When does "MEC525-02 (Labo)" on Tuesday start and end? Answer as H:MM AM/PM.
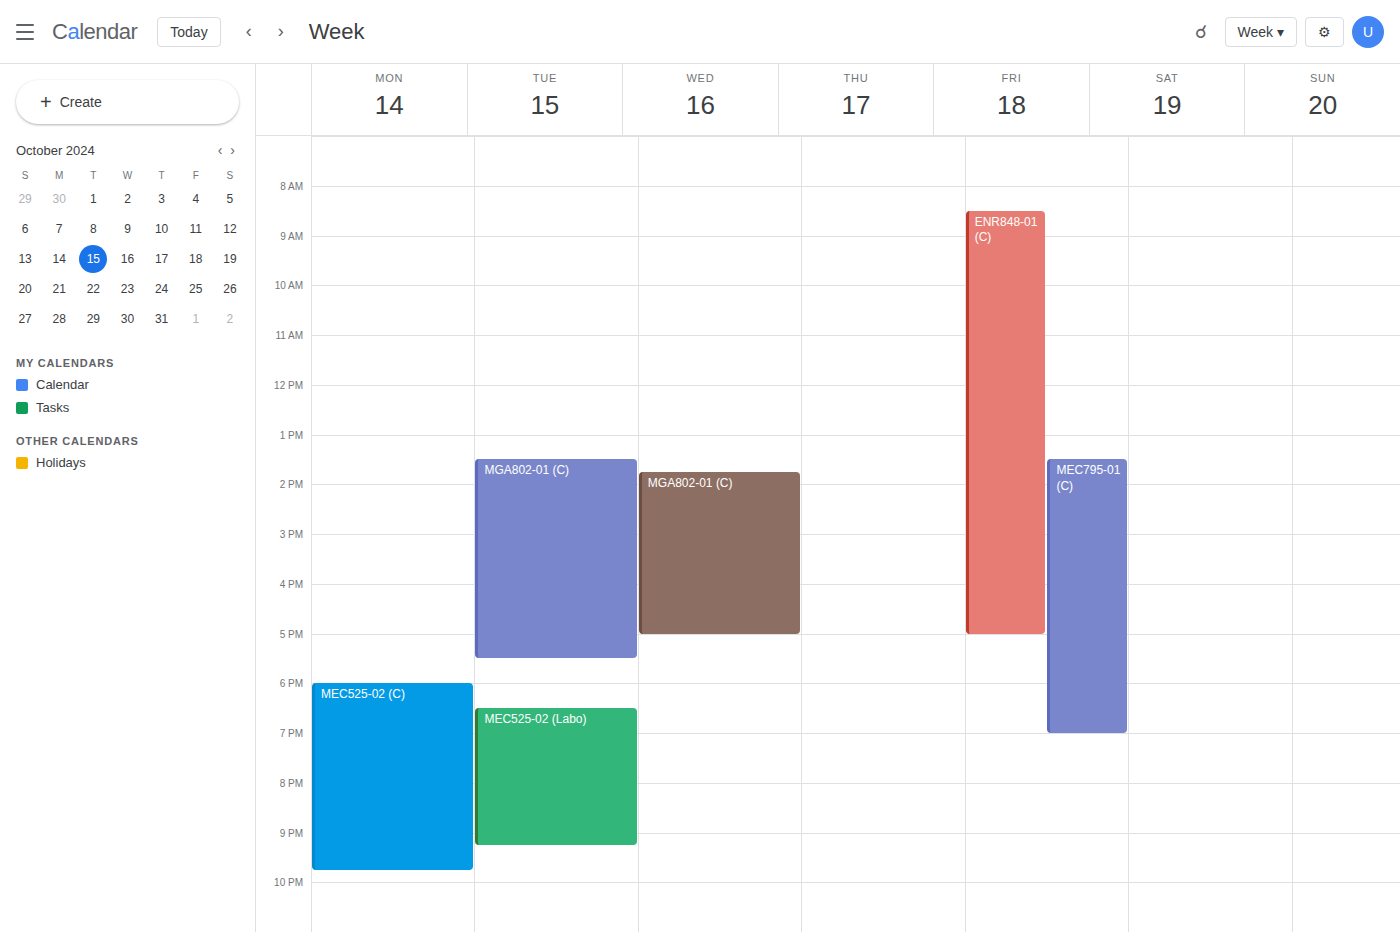
6:30 PM to 9:15 PM